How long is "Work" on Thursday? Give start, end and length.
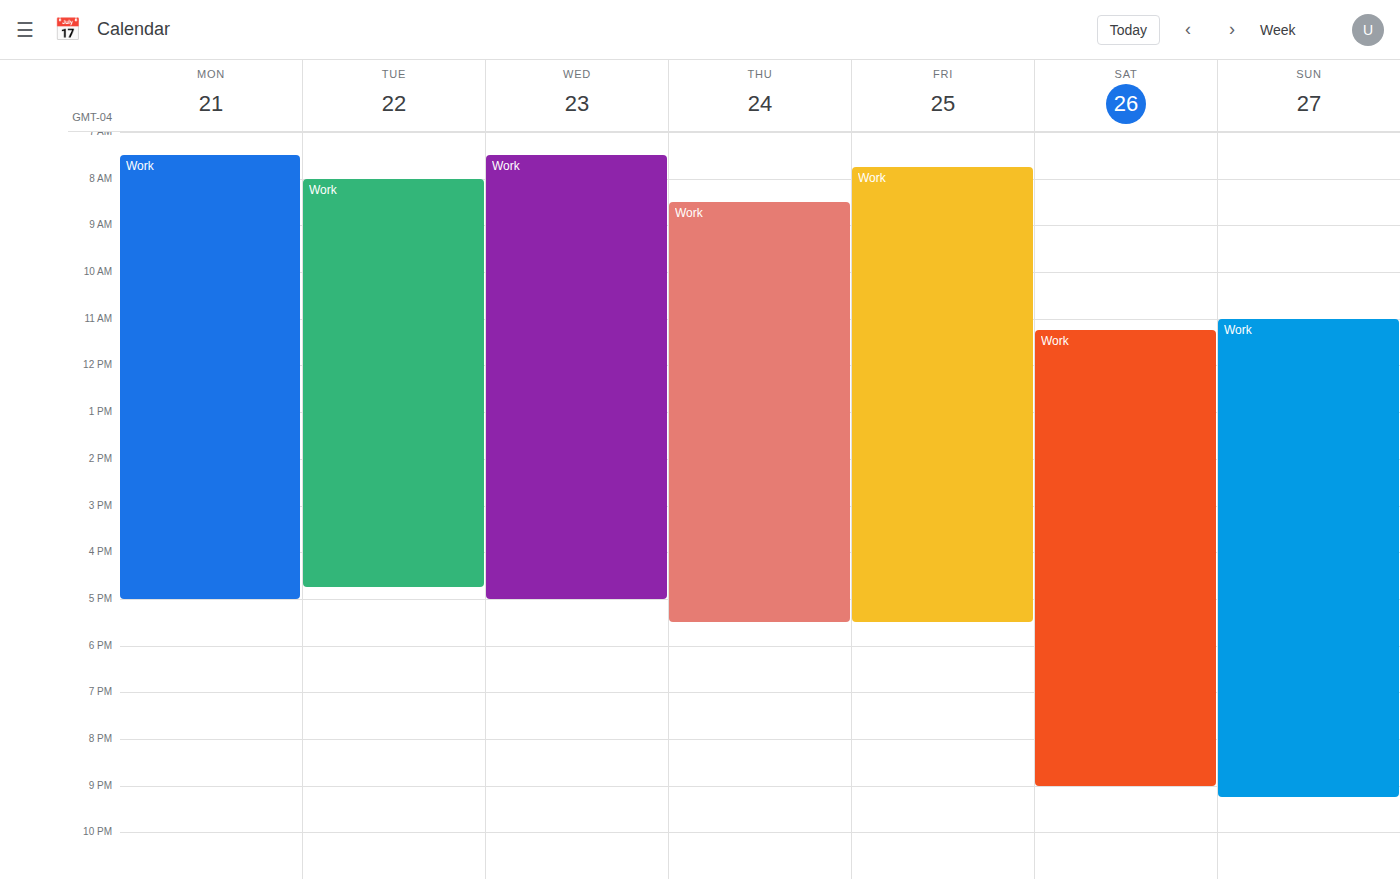
8:30 AM to 5:30 PM, 9 hours